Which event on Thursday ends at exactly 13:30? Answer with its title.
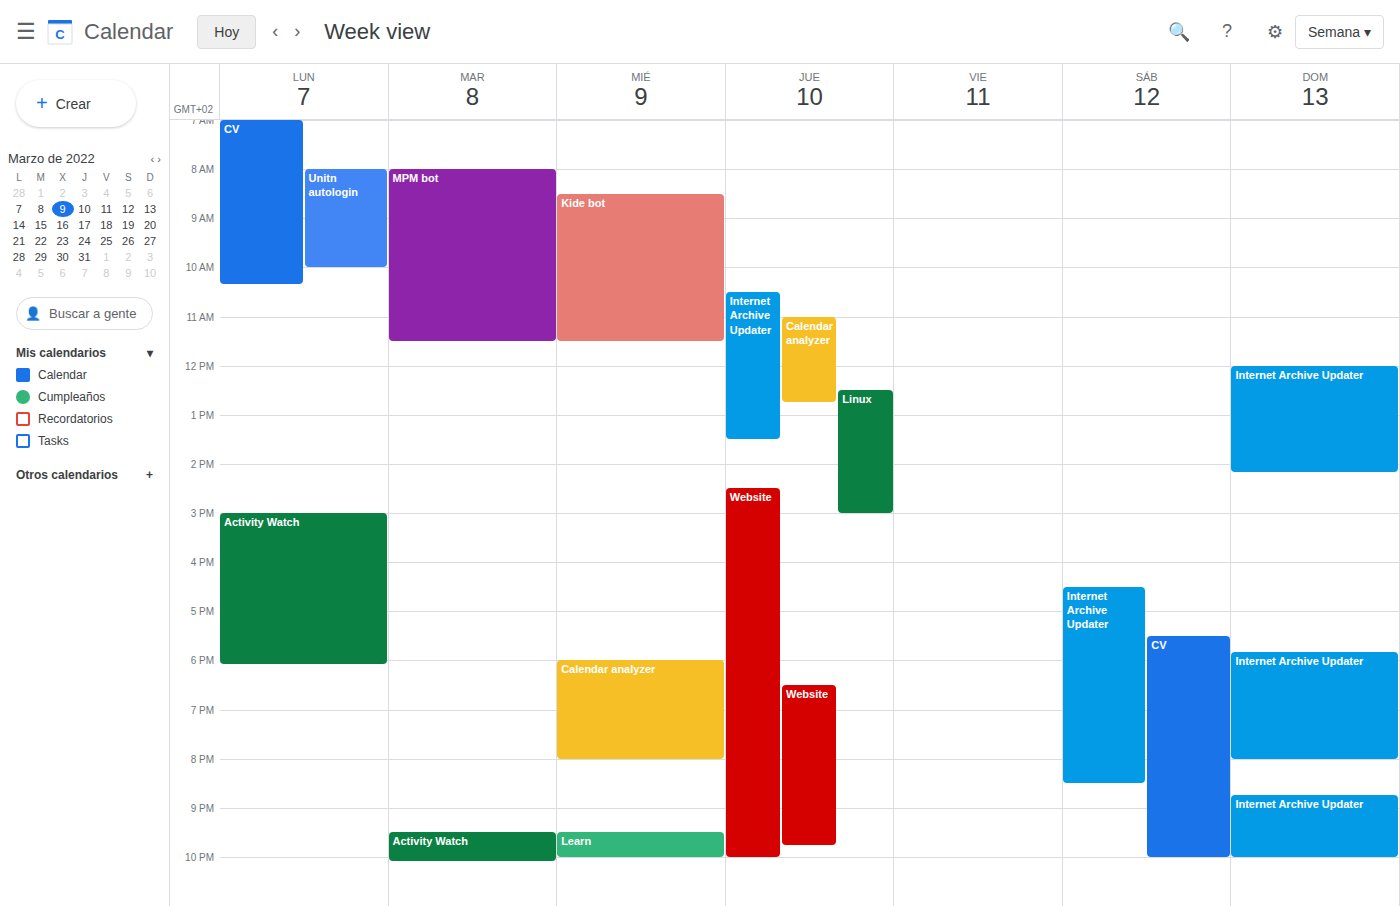
"Internet Archive Updater"